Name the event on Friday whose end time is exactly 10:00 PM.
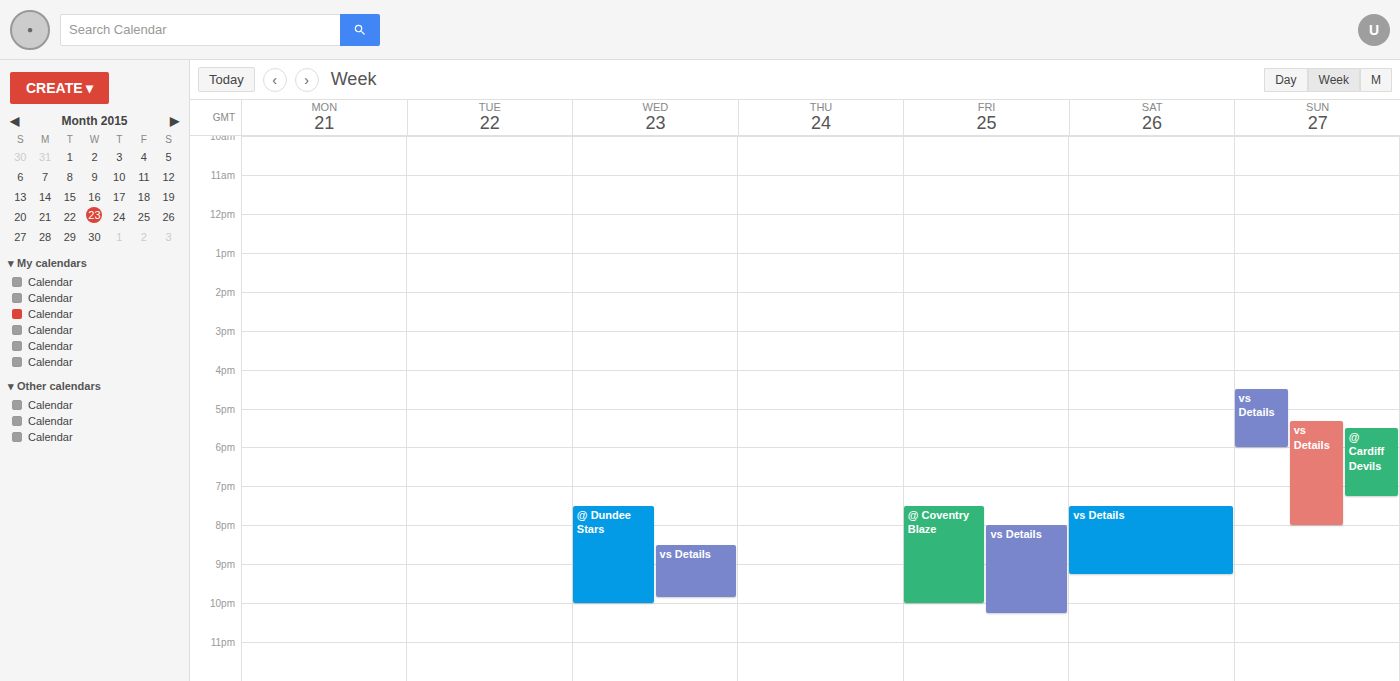
"@ Coventry Blaze"